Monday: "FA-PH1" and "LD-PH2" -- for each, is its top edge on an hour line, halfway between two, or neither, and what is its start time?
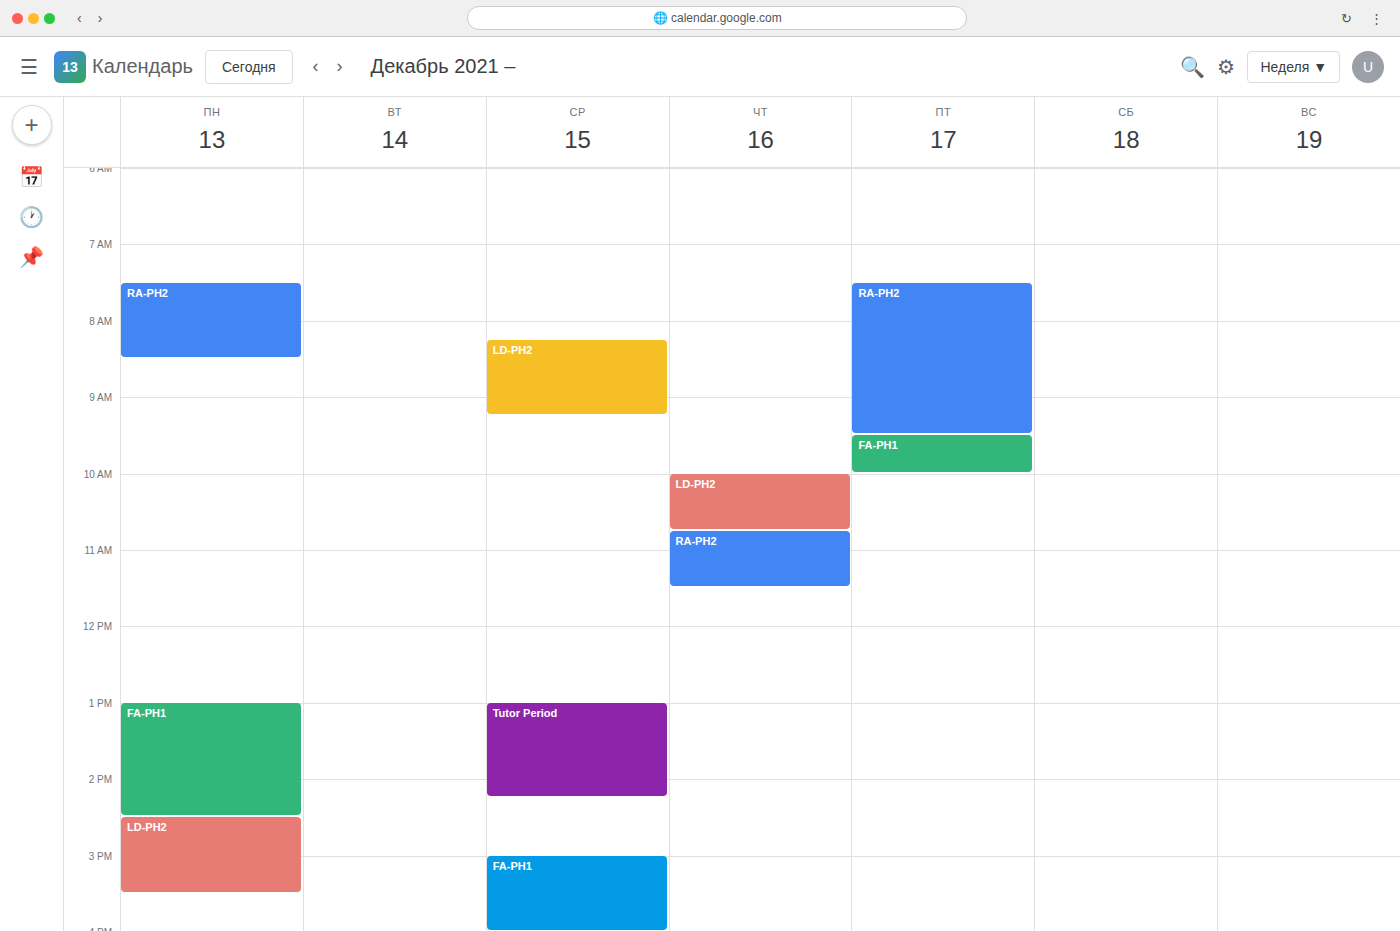
"FA-PH1": 1:00 PM, exactly on the 1 PM line. "LD-PH2": 2:30 PM, halfway between the 2 PM and 3 PM lines.